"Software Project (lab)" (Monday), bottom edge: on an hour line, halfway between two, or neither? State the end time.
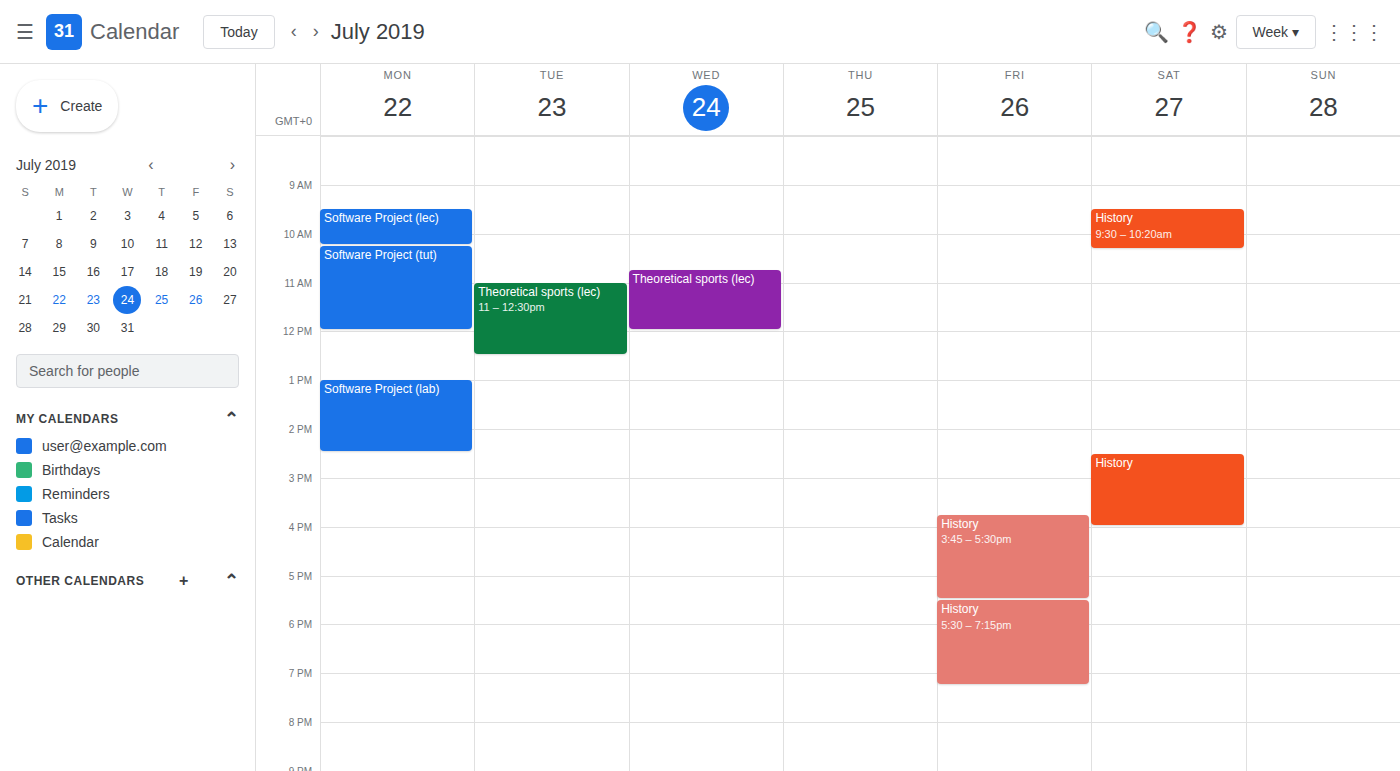
2:30 PM -- halfway between the 2 PM and 3 PM lines.